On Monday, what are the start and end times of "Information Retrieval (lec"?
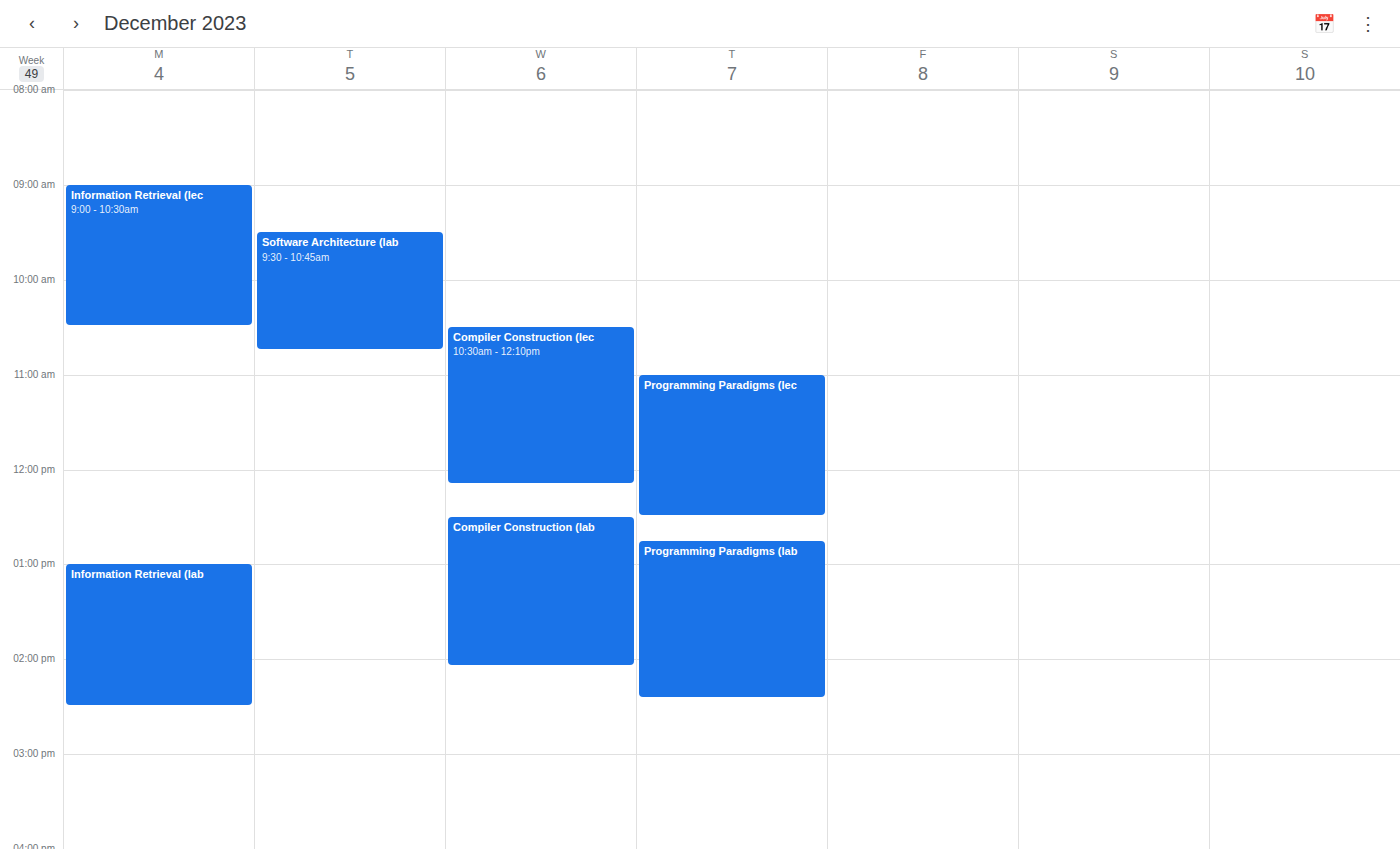
9:00 AM to 10:30 AM